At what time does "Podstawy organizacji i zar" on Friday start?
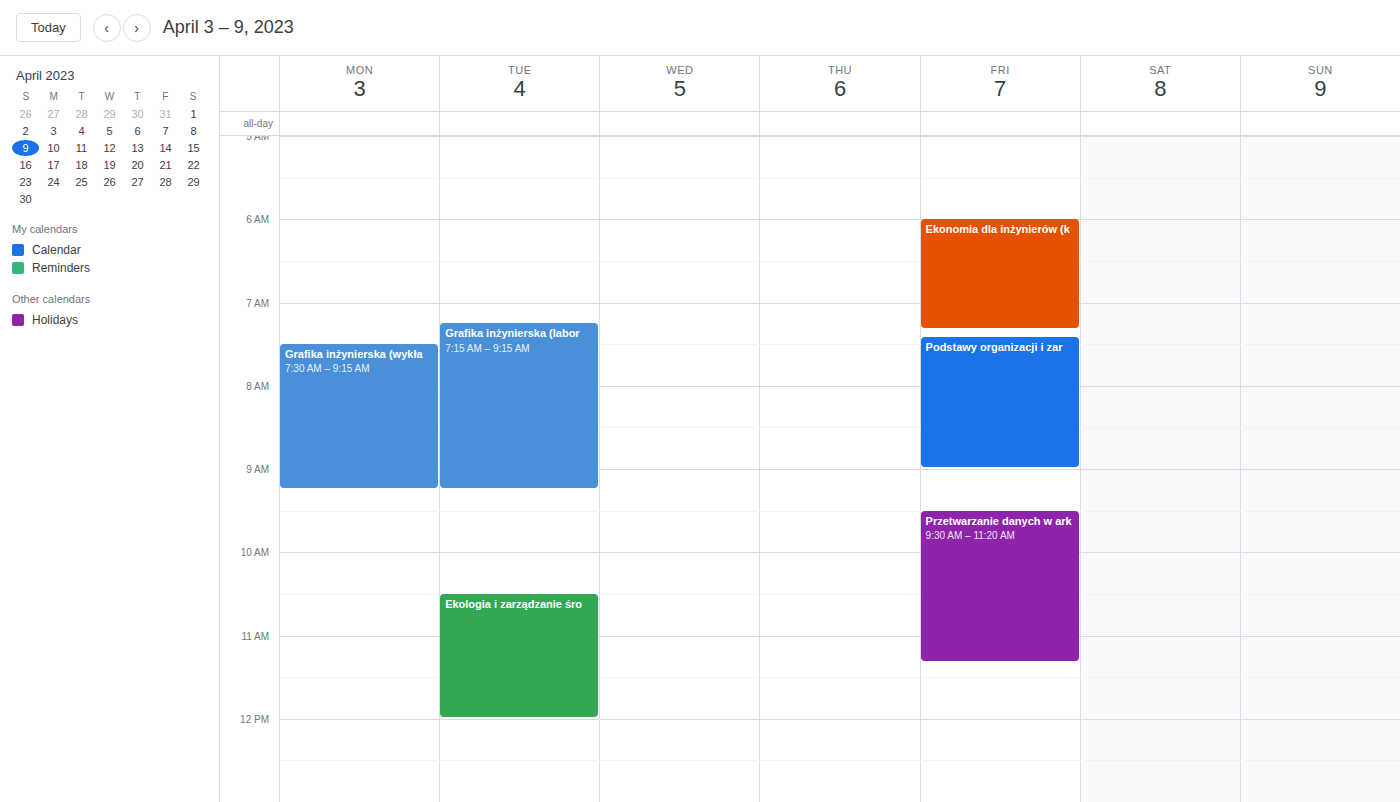
07:25